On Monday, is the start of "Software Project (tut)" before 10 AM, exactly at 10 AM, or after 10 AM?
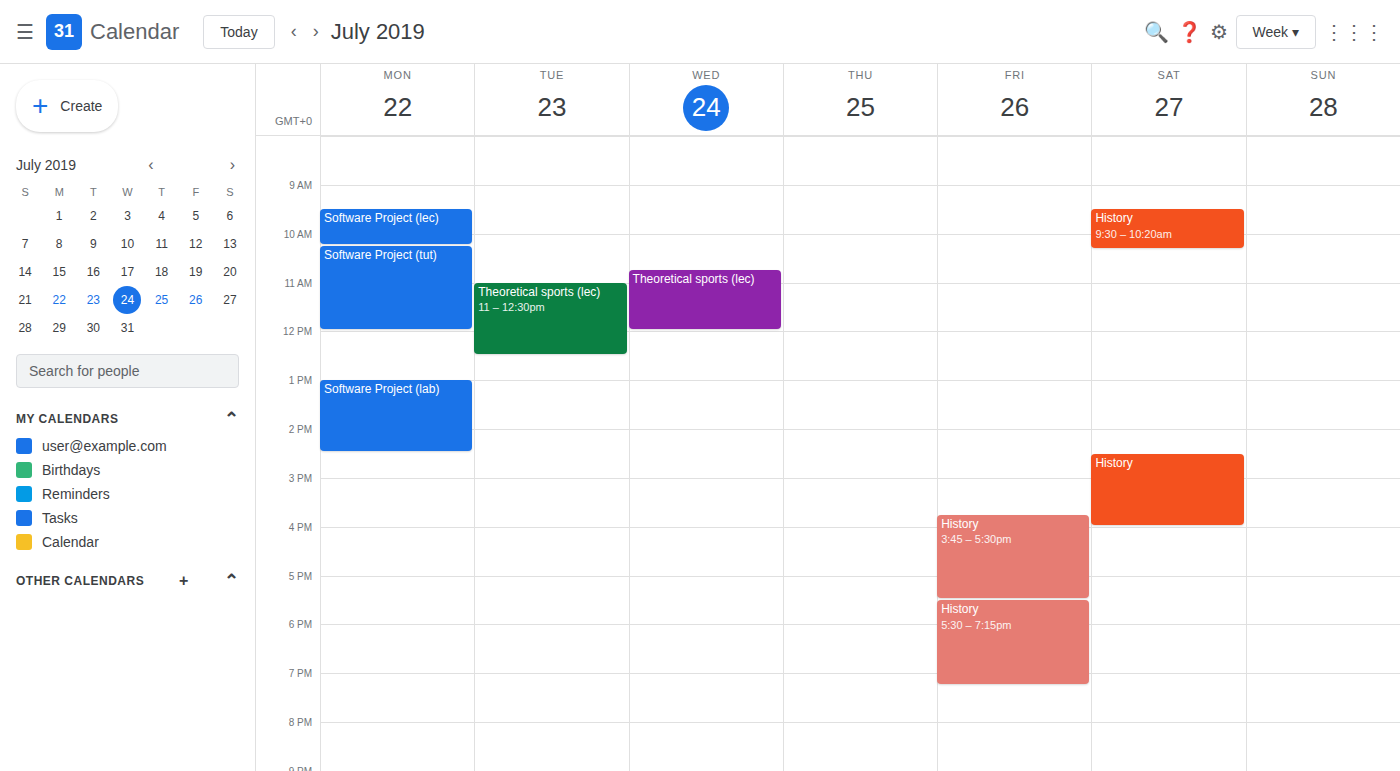
10:15 AM -- after 10 AM, 15 minutes below the 10 AM line.